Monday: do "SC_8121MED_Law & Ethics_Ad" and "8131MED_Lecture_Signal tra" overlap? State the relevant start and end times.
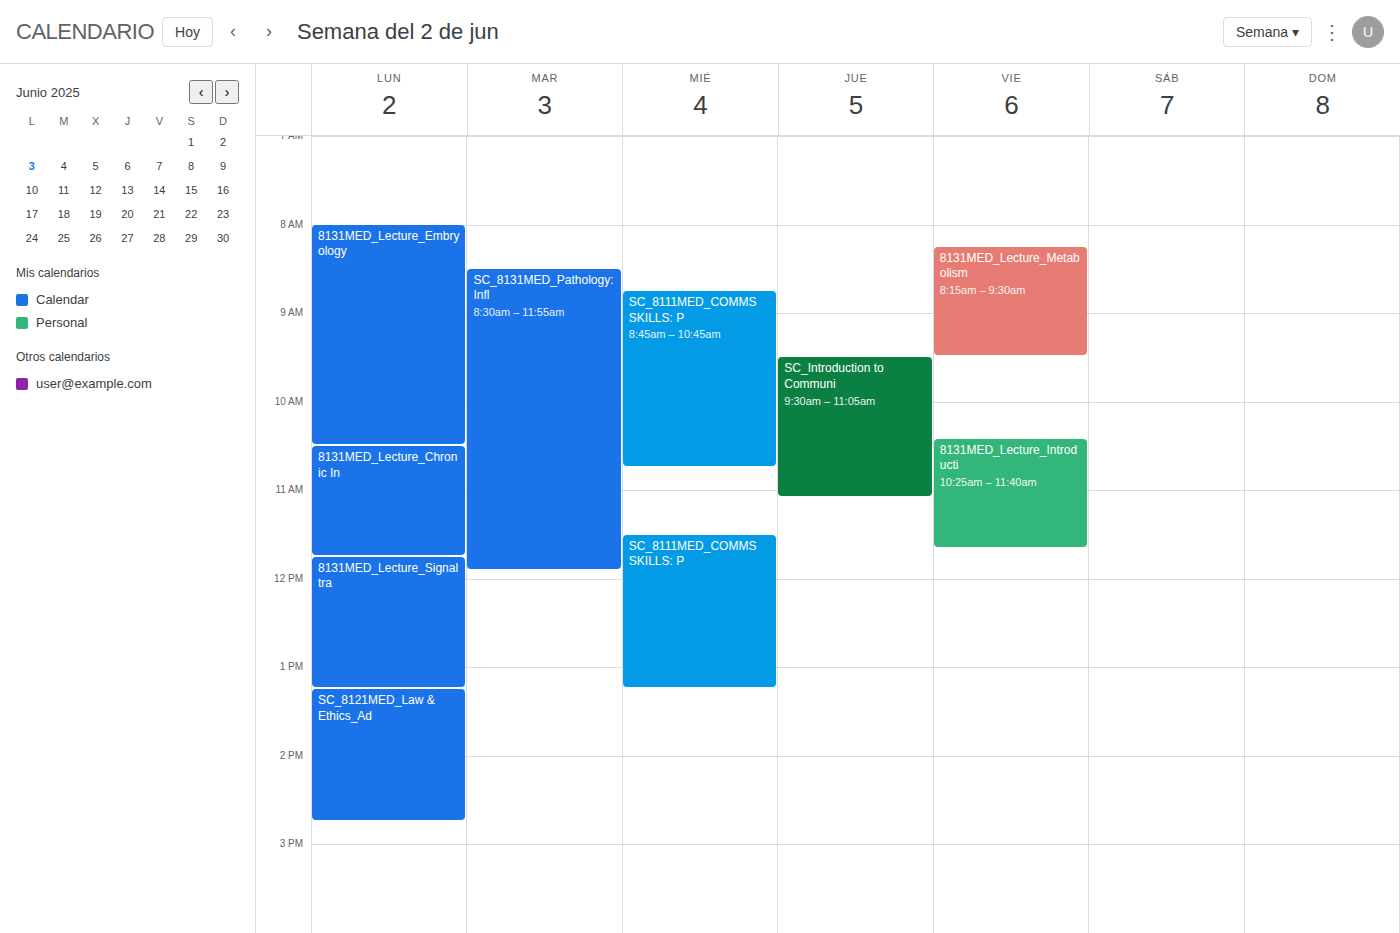
"8131MED_Lecture_Signal tra" ends at 1:15 PM, exactly when "SC_8121MED_Law & Ethics_Ad" starts -- they touch but do not overlap.